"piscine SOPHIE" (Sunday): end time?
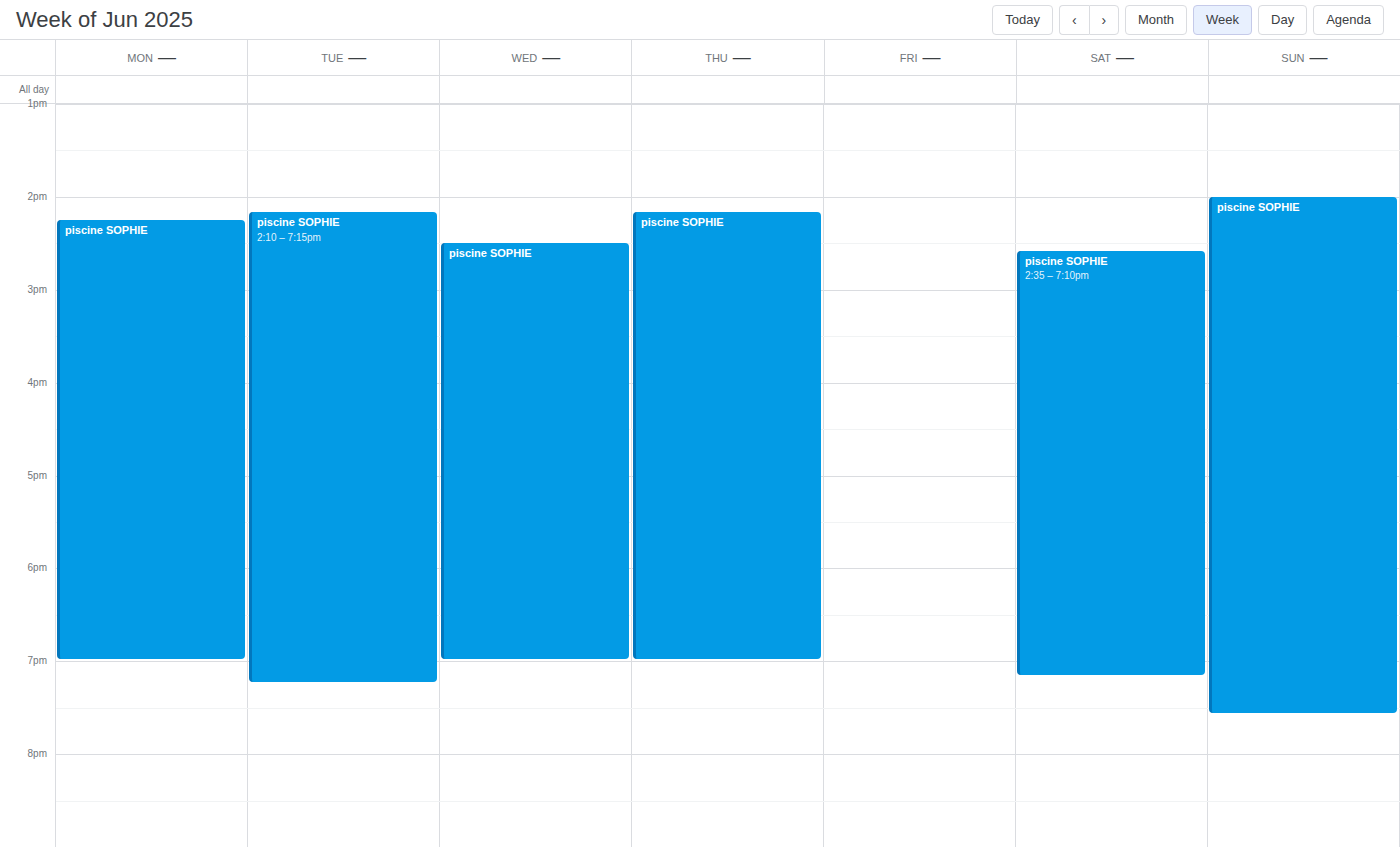
19:35